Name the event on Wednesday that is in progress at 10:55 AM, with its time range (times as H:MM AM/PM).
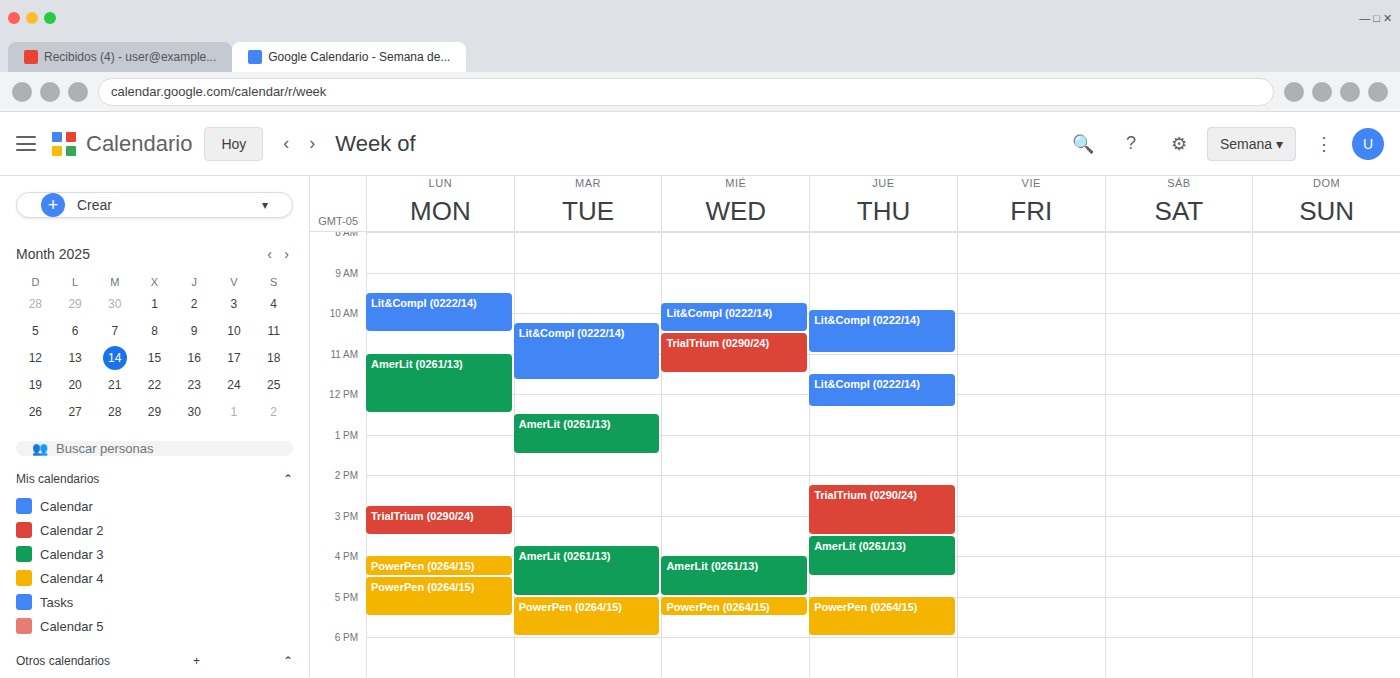
"TrialTrium (0290/24)", 10:30 AM to 11:30 AM